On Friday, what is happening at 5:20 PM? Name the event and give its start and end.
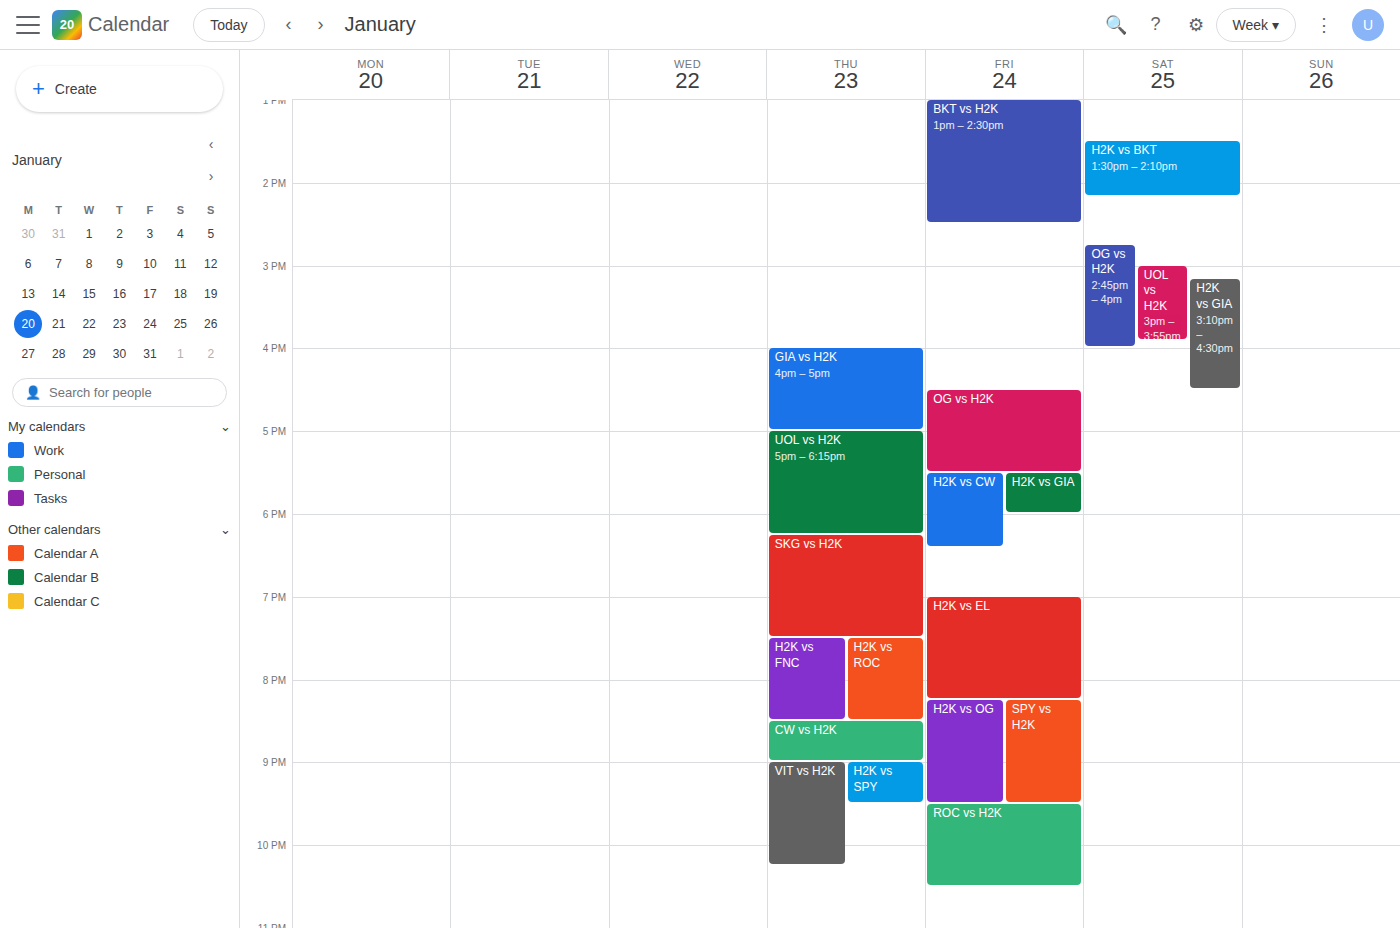
"OG vs H2K", 4:30 PM to 5:30 PM